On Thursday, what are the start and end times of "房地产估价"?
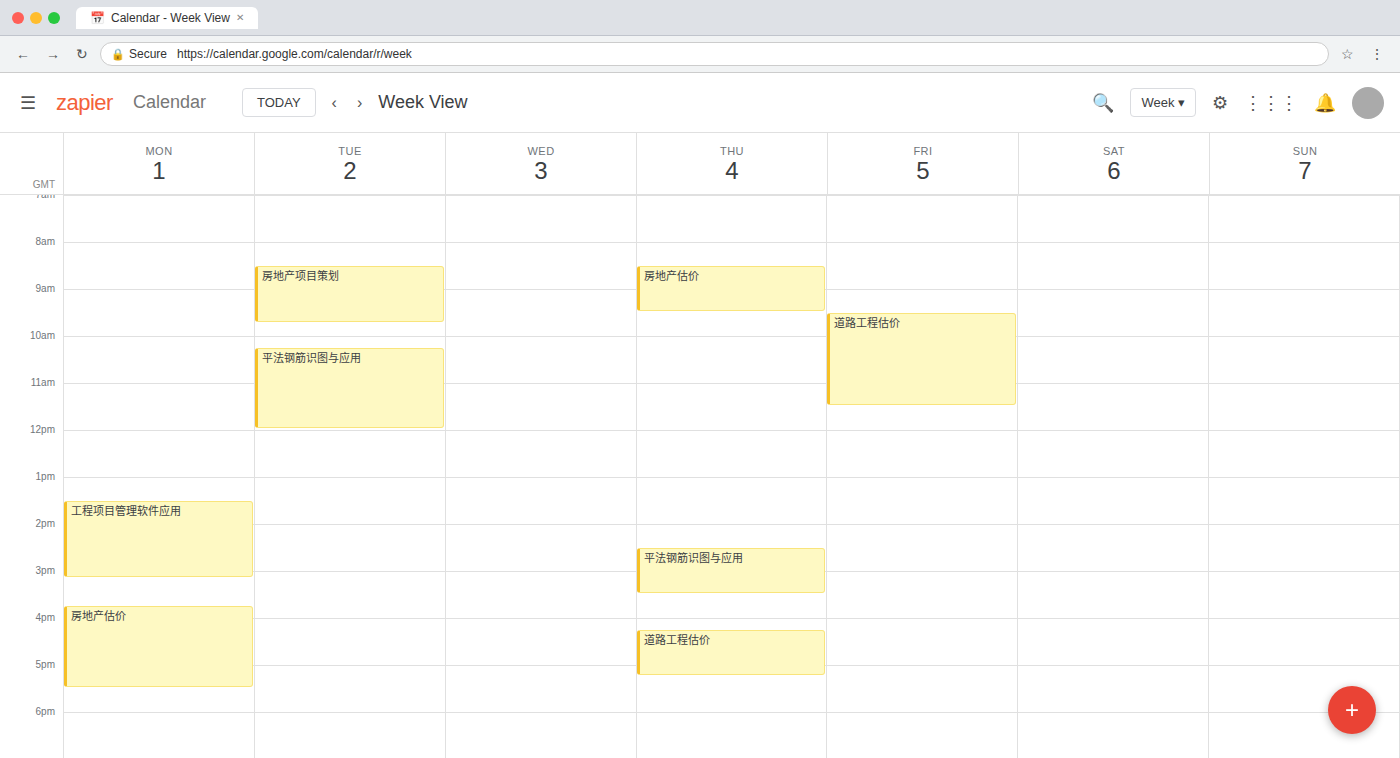
8:30 AM to 9:30 AM